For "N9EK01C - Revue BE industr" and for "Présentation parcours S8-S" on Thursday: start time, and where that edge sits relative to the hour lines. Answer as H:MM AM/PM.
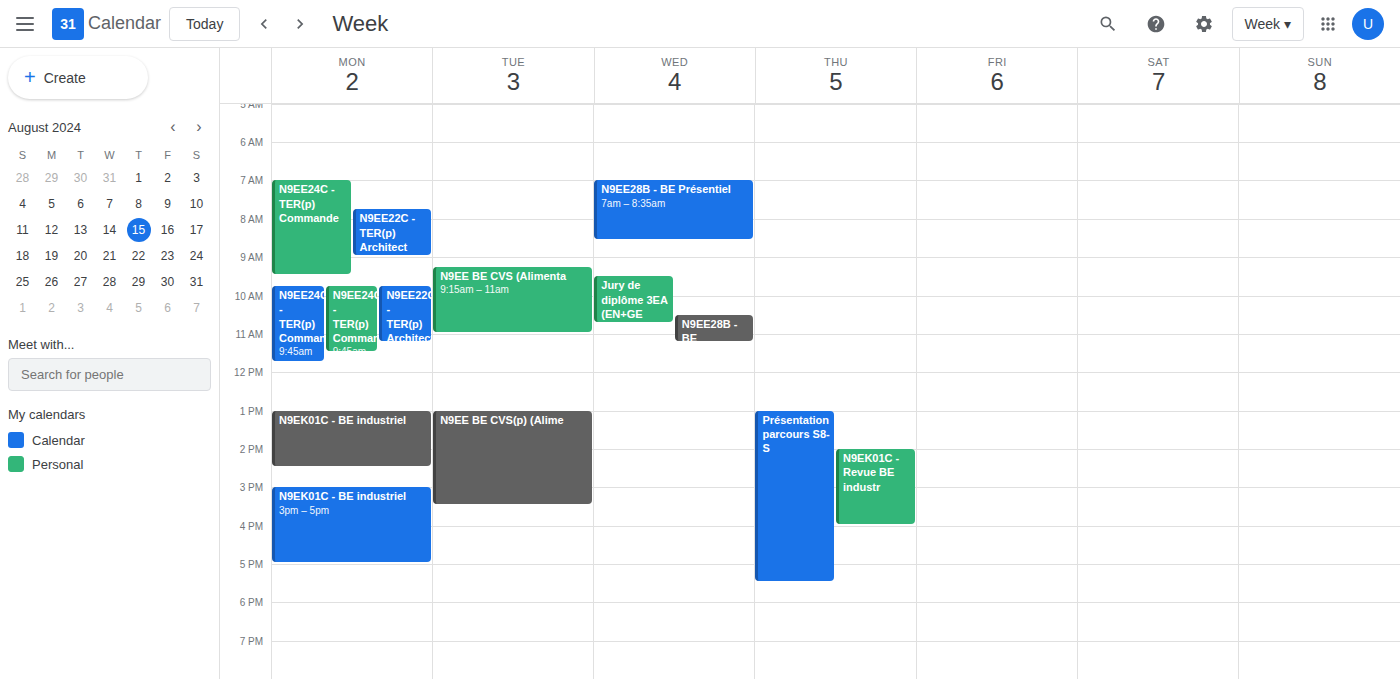
"N9EK01C - Revue BE industr": 2:00 PM, exactly on the 2 PM line. "Présentation parcours S8-S": 1:00 PM, exactly on the 1 PM line.